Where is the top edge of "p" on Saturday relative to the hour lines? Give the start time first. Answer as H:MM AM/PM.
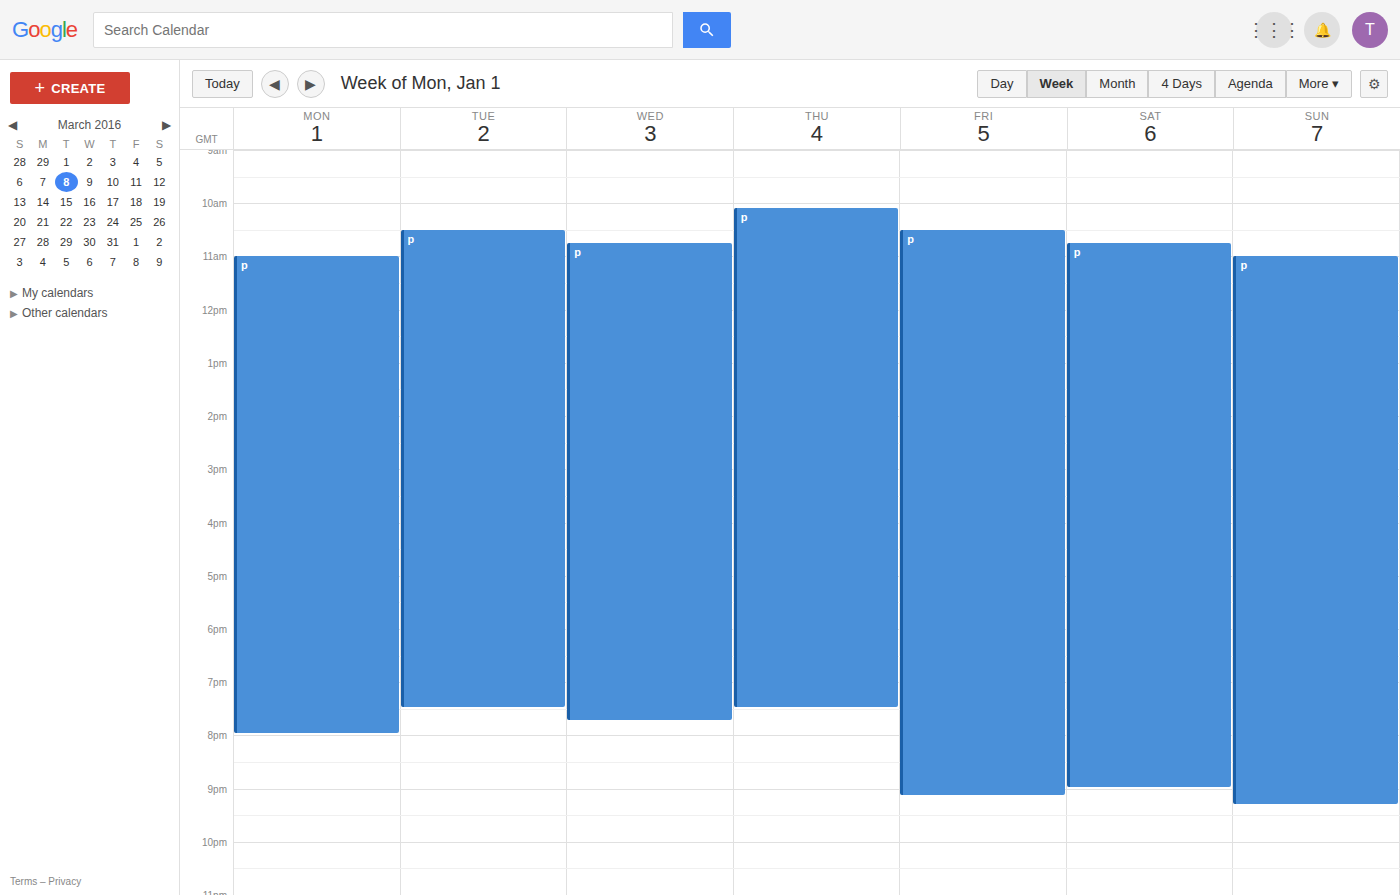
10:45 AM -- neither: three quarters of the way from the 10 AM line to the 11 AM line.